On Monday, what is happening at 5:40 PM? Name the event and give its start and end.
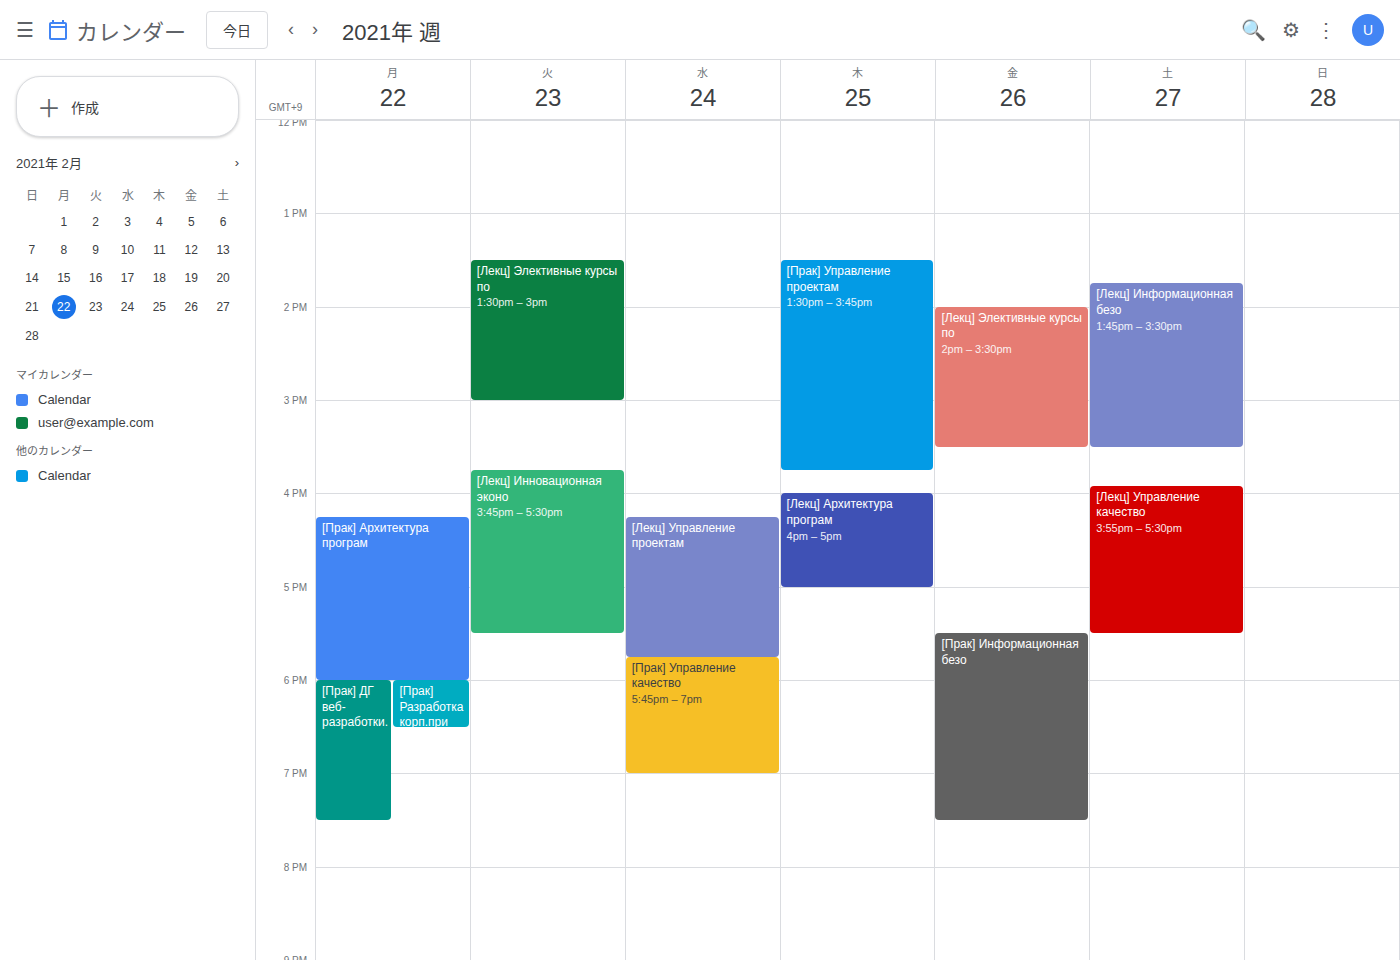
"[Прак] Архитектура програм", 4:15 PM to 6:00 PM